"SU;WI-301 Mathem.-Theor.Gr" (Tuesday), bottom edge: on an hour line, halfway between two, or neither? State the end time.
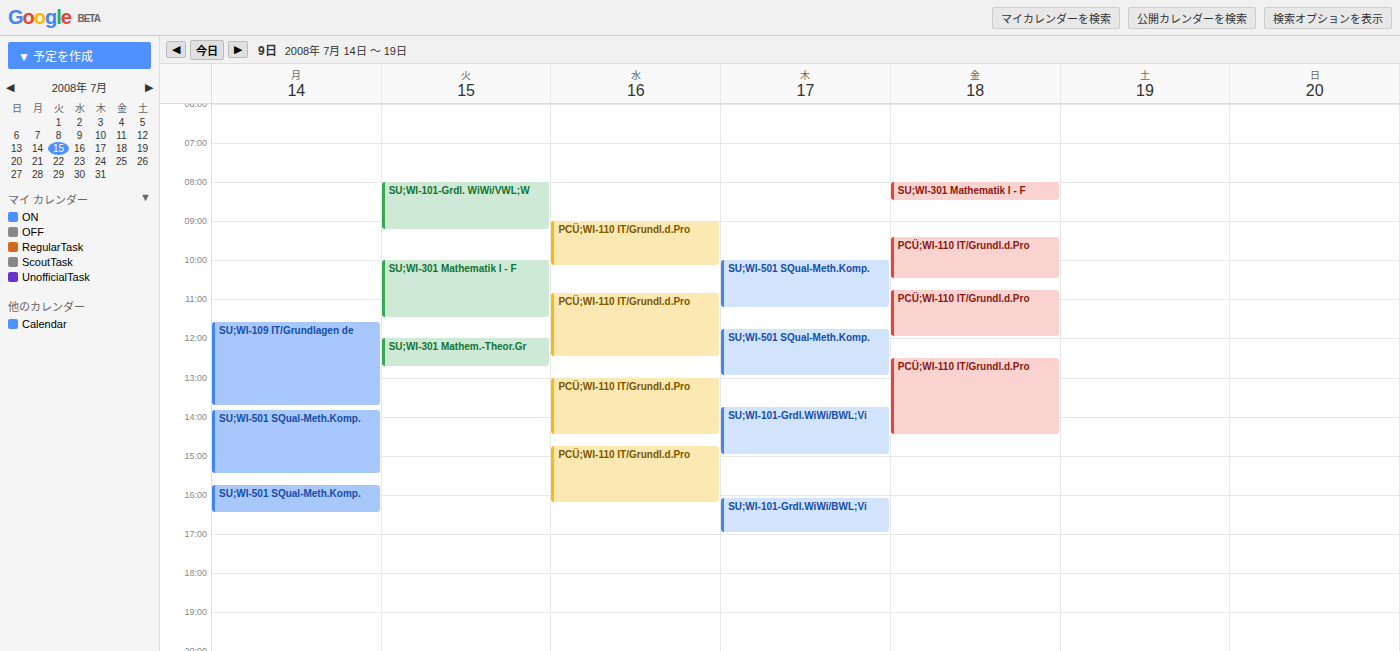
12:45 PM -- neither: three quarters of the way from the 12 PM line to the 1 PM line.